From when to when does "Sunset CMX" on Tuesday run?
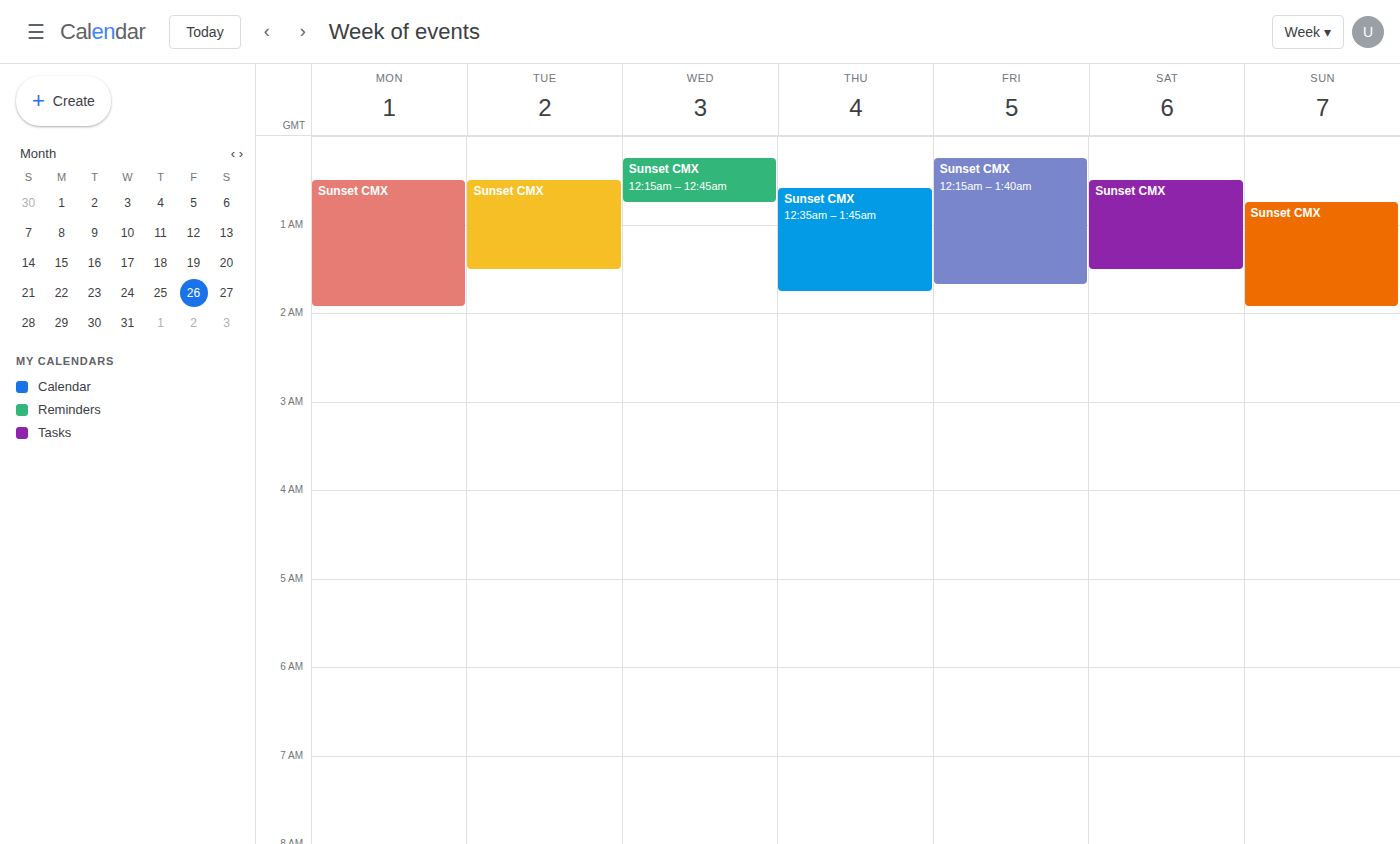
00:30 to 01:30